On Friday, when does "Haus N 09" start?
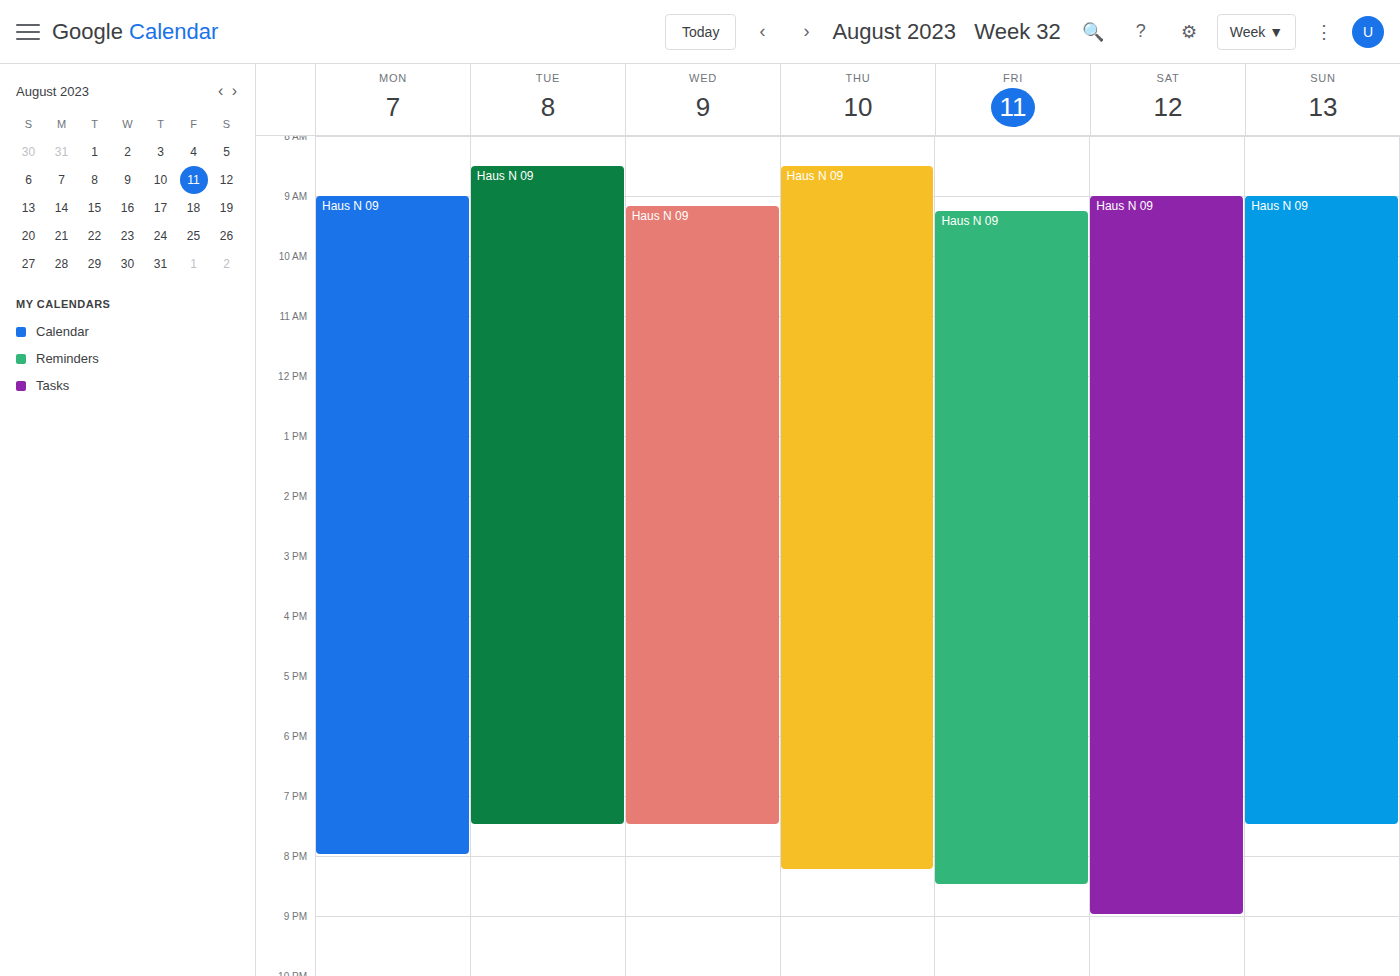
9:15 AM